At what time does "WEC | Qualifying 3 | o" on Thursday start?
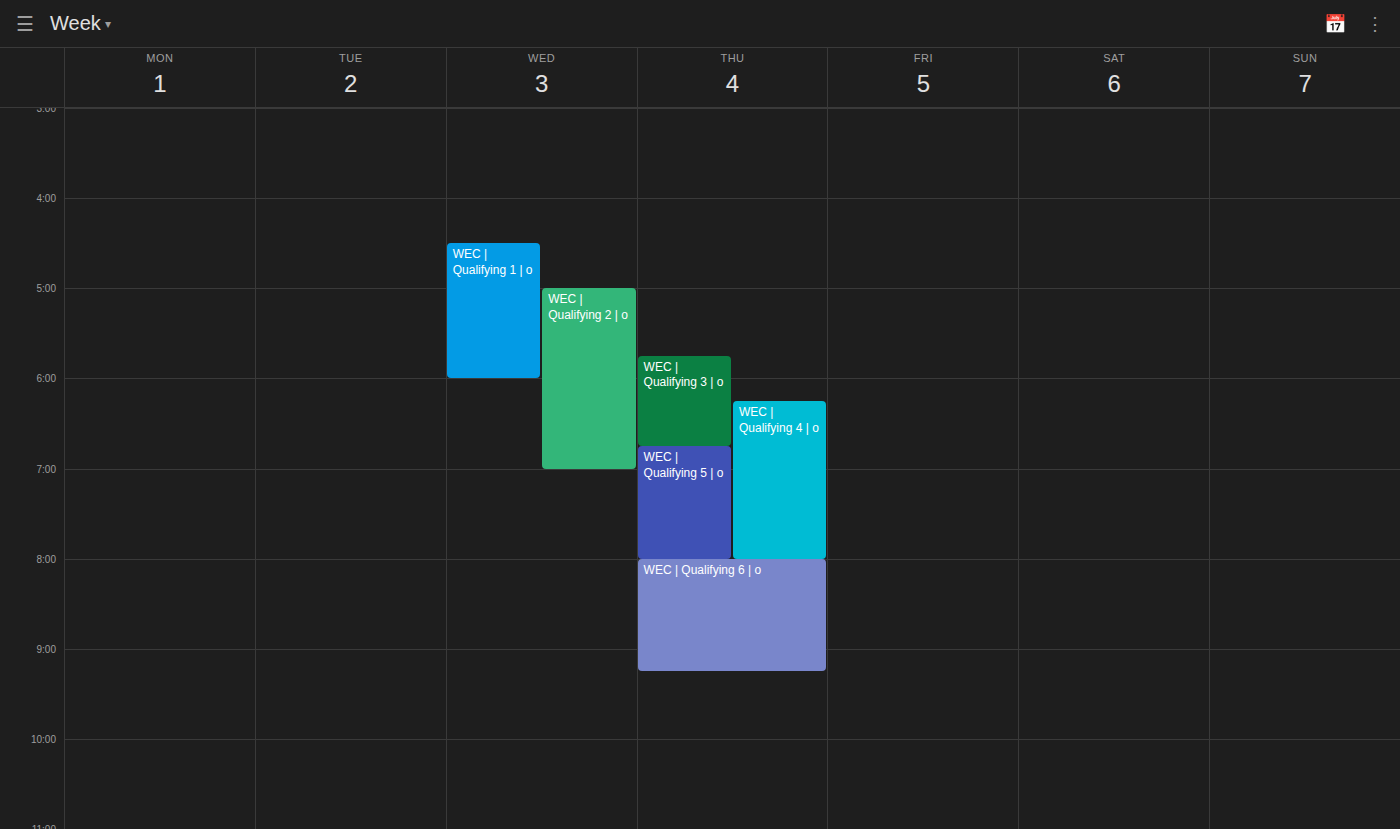
5:45 PM